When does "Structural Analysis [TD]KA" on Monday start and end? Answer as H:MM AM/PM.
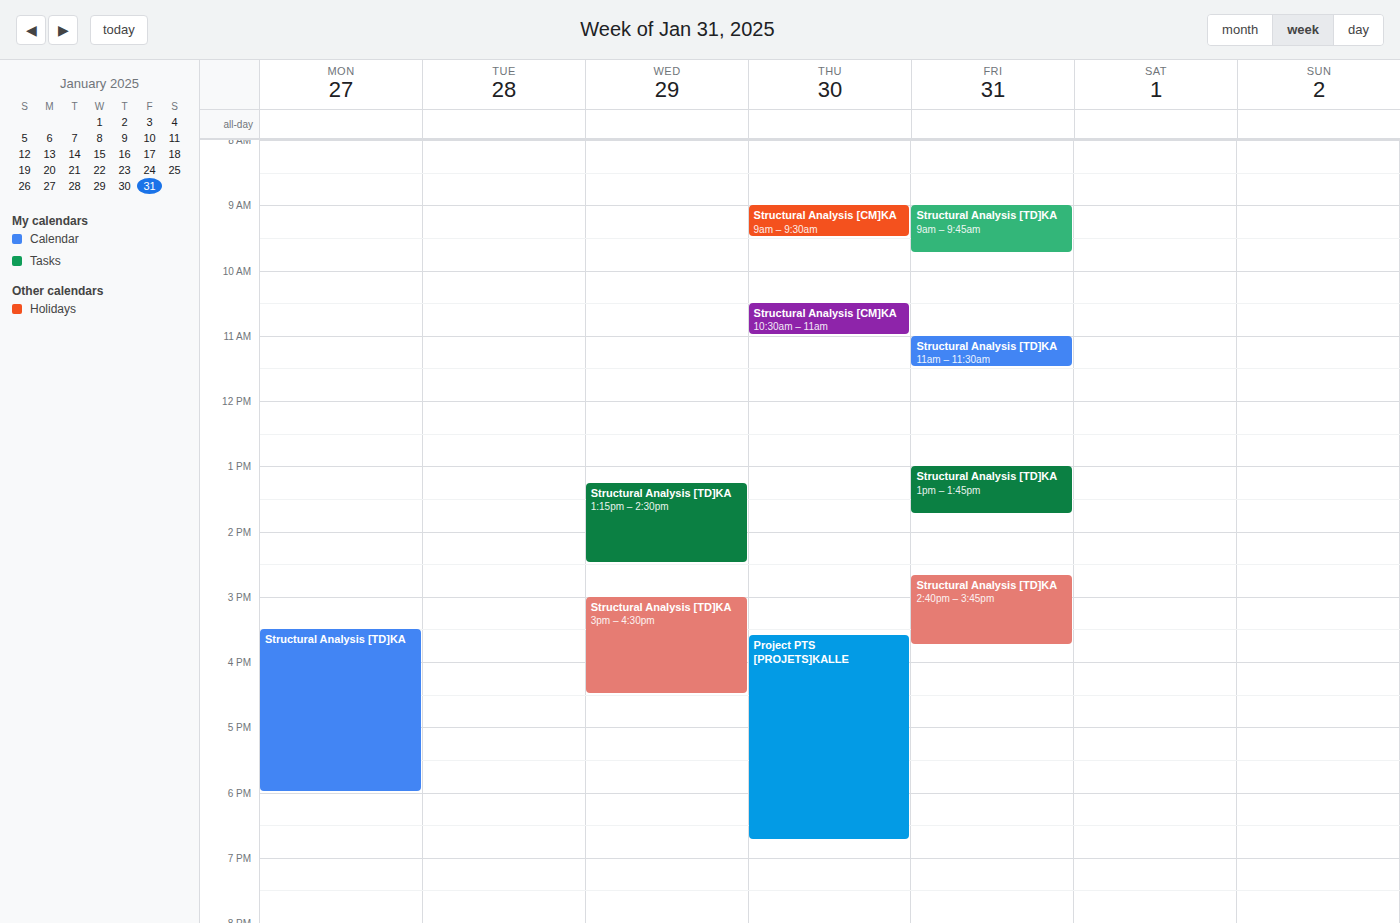
3:30 PM to 6:00 PM